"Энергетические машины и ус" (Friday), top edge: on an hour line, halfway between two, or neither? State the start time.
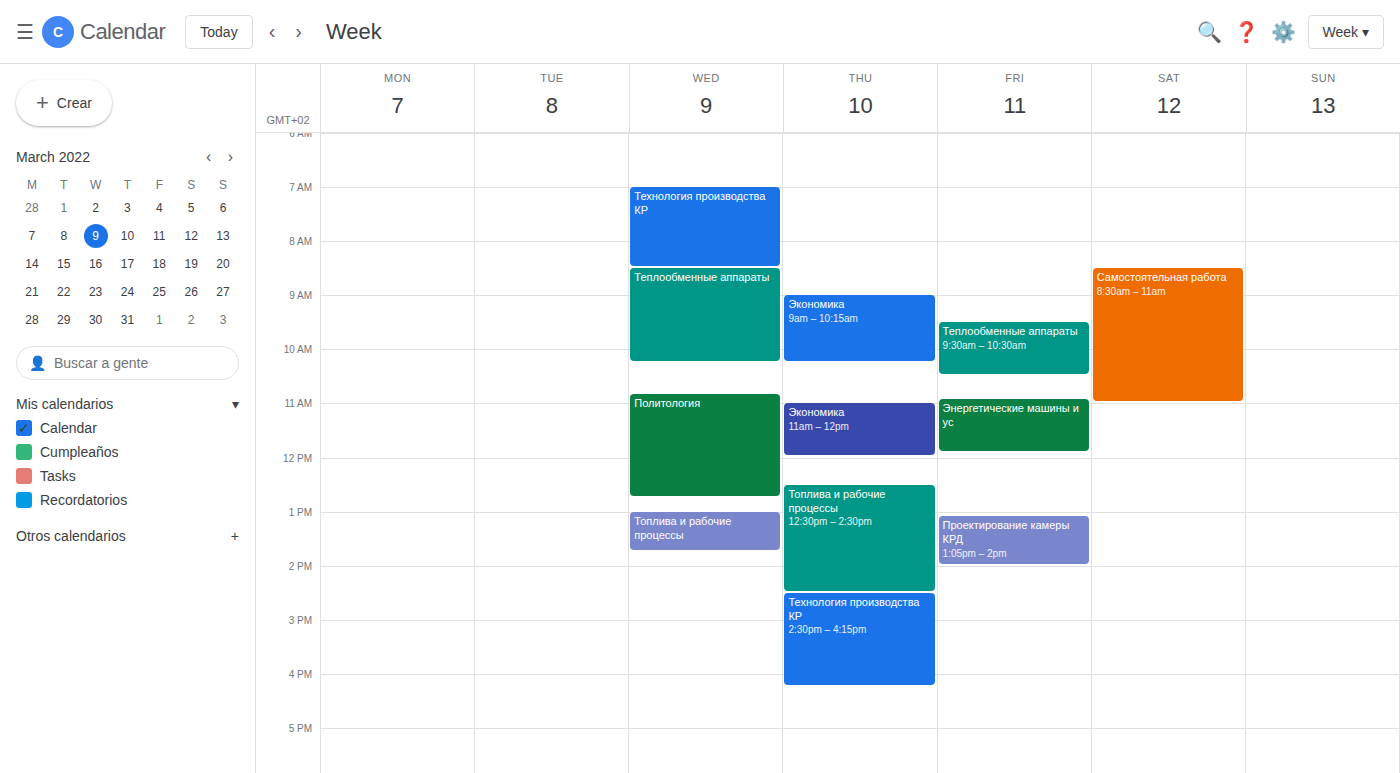
10:55 -- neither: 55 minutes below the 10:00 line and 5 minutes above the 11:00 line.